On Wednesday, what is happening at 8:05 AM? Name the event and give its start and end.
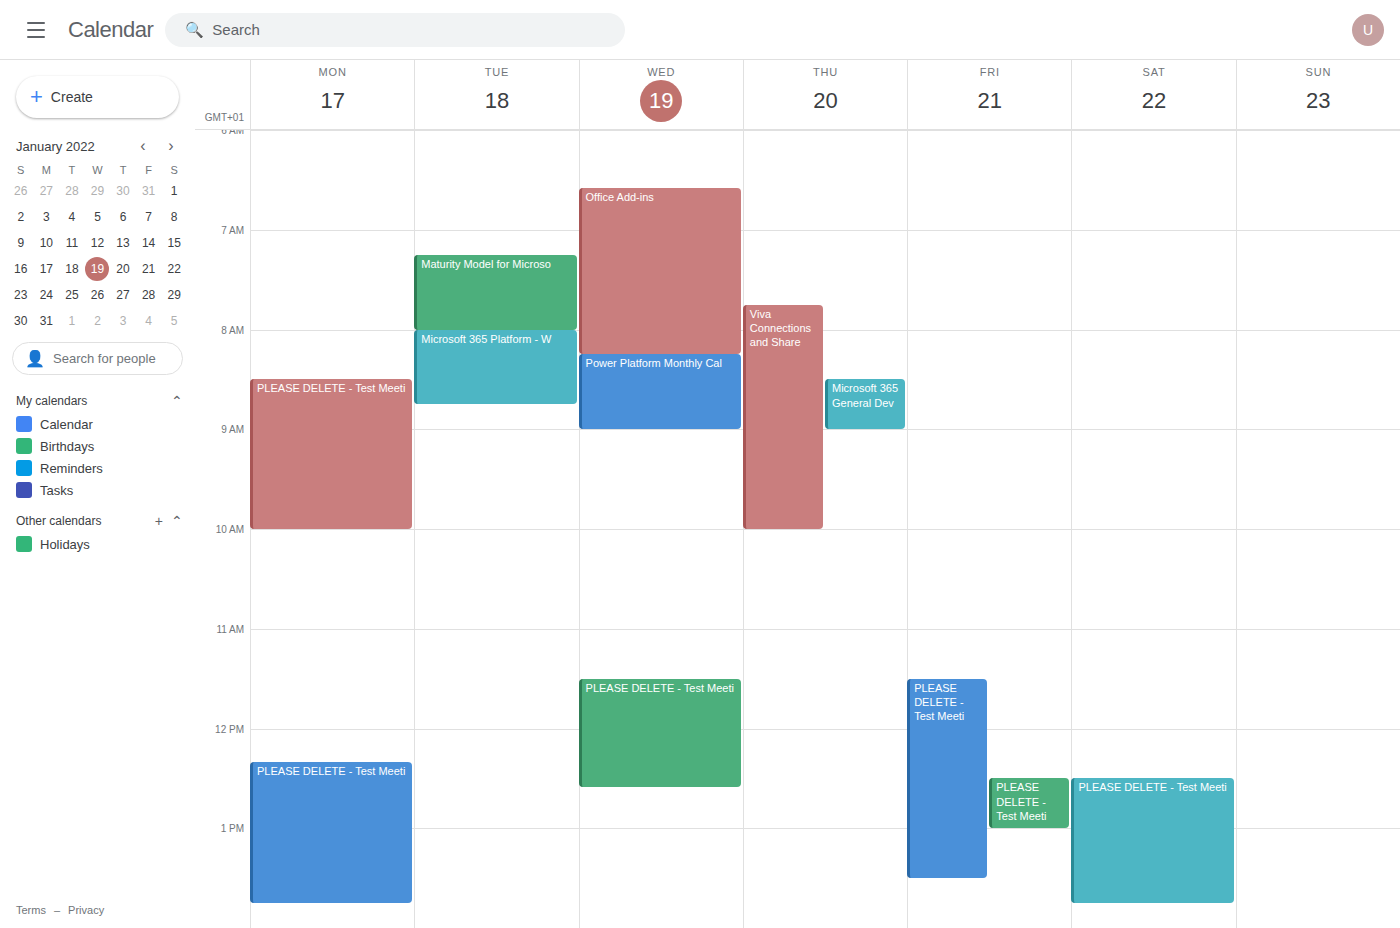
"Office Add-ins", 6:35 AM to 8:15 AM